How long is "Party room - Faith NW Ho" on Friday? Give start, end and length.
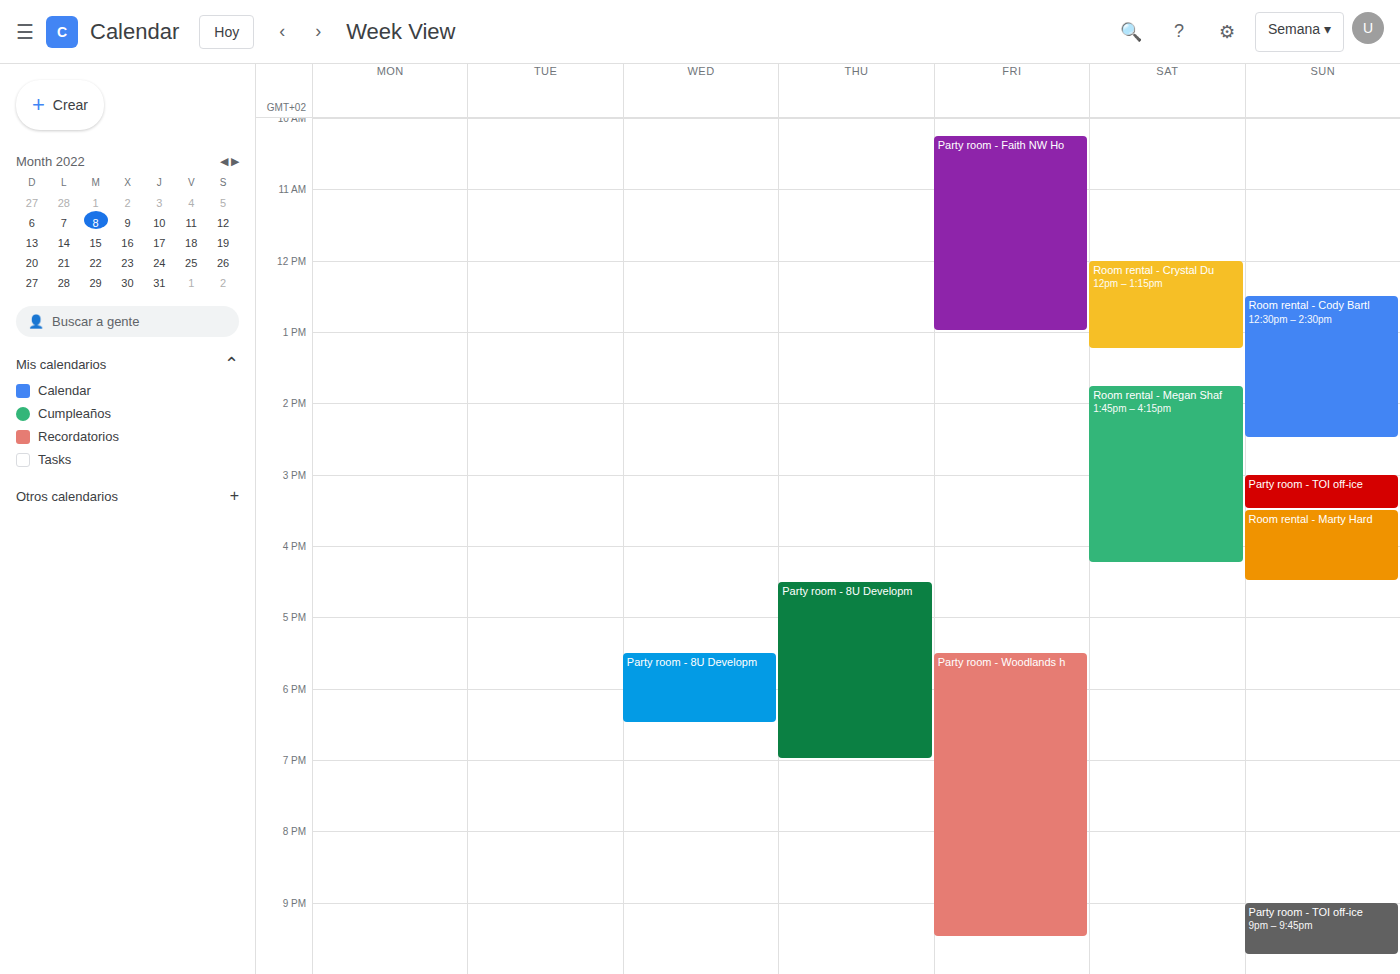
10:15 AM to 1:00 PM, 2 hours 45 minutes